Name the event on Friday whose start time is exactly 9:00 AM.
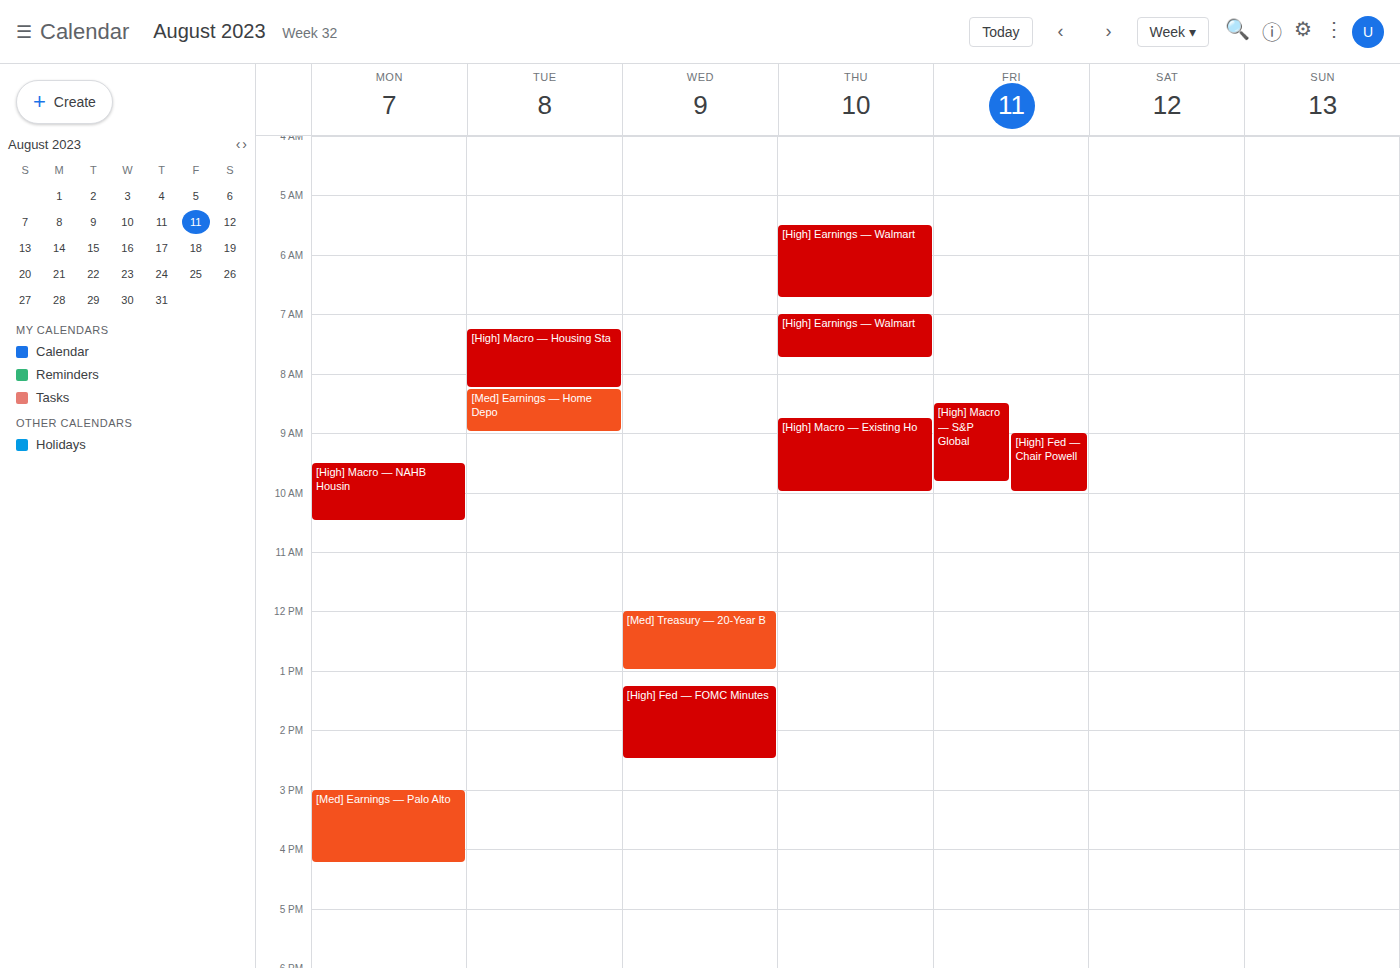
"[High] Fed — Chair Powell"